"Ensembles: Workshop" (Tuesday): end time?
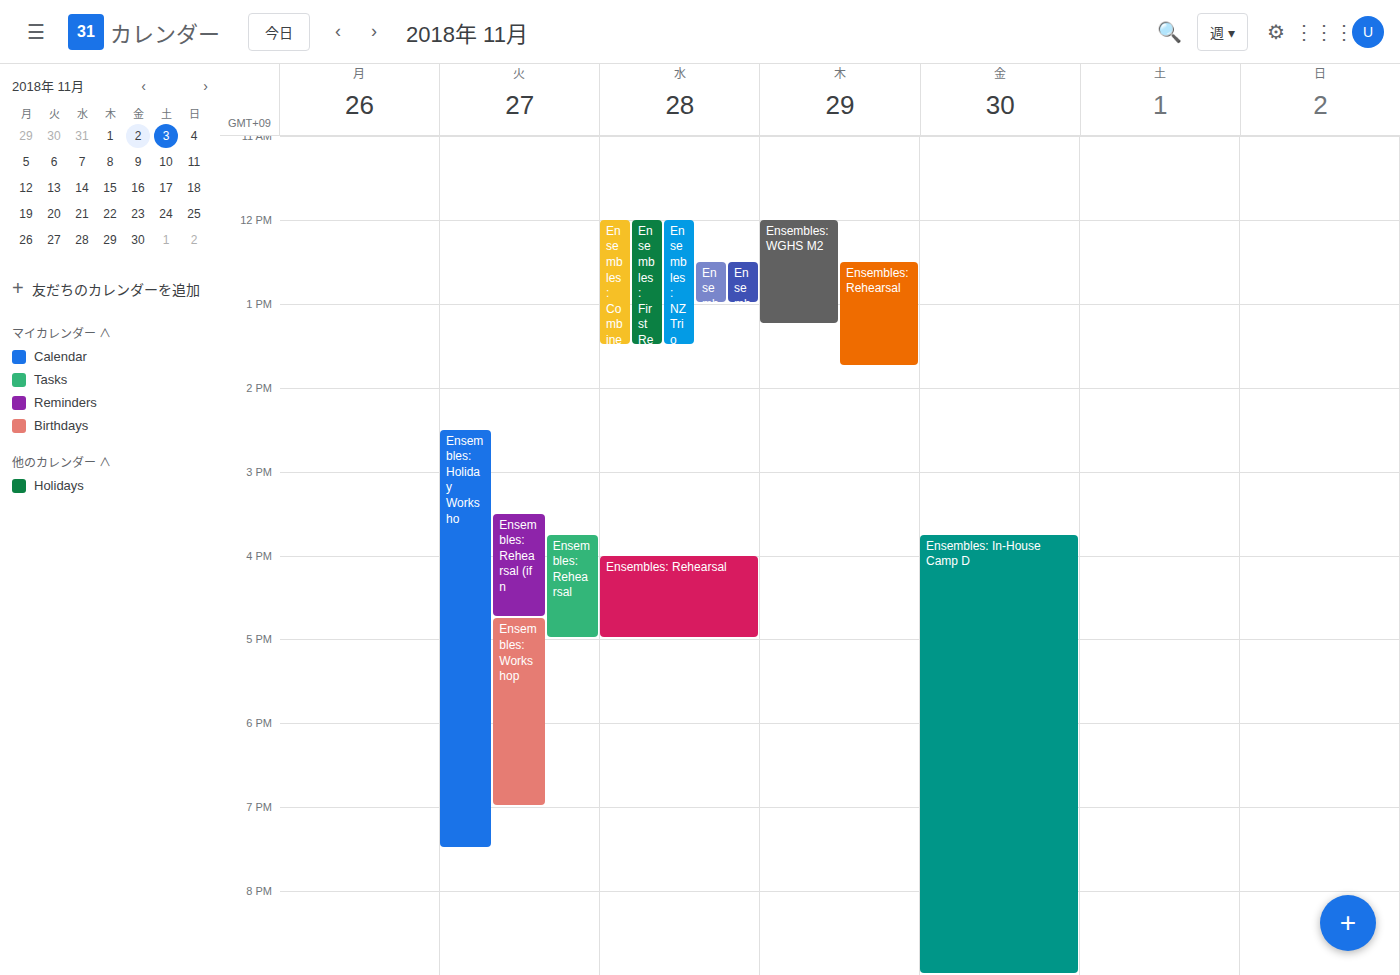
7:00 PM